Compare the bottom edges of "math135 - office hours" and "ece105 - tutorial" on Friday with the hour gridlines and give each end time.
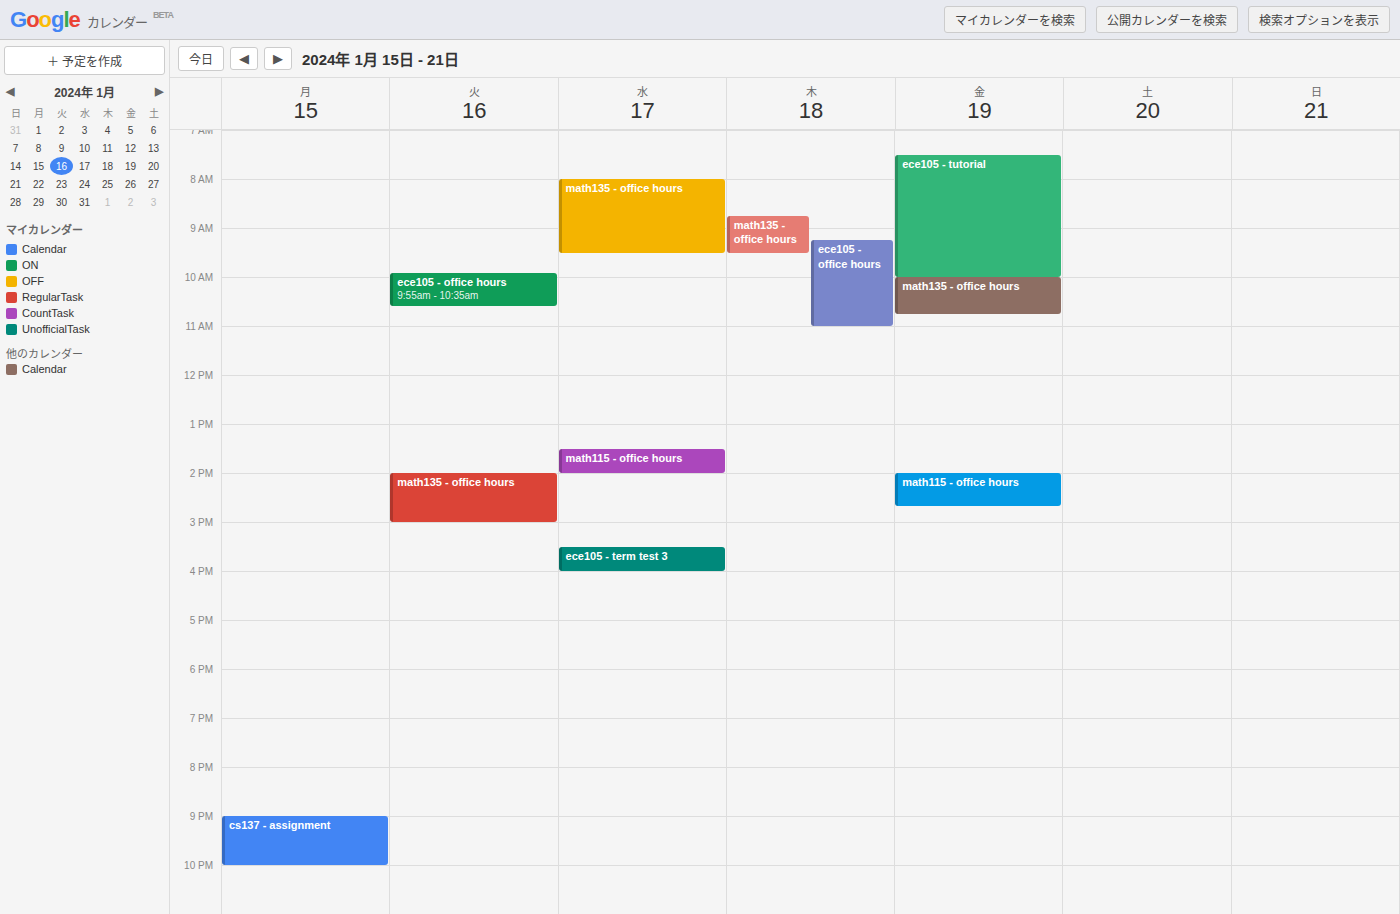
"math135 - office hours": 10:45 AM, neither: three quarters of the way from the 10 AM line to the 11 AM line. "ece105 - tutorial": 10:00 AM, exactly on the 10 AM line.